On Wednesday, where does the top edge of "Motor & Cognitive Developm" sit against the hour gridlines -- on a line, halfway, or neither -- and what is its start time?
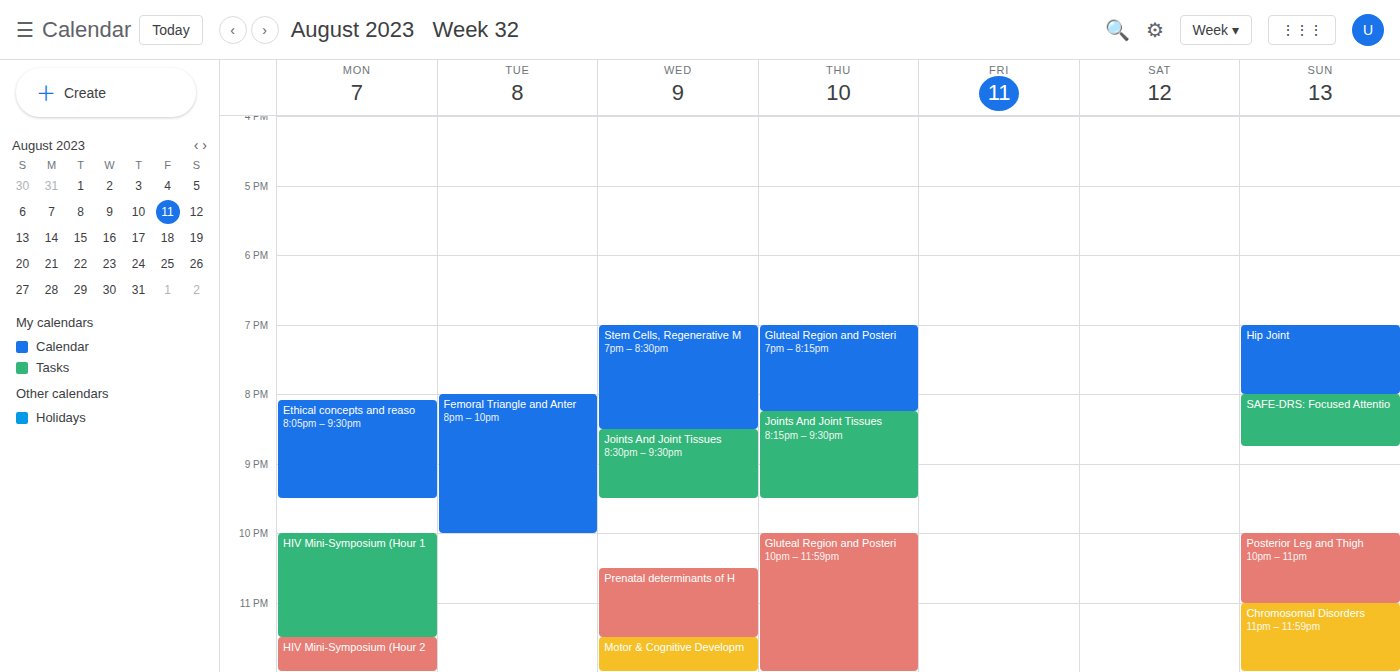
11:30 PM -- halfway between the 11 PM and 12 AM lines.